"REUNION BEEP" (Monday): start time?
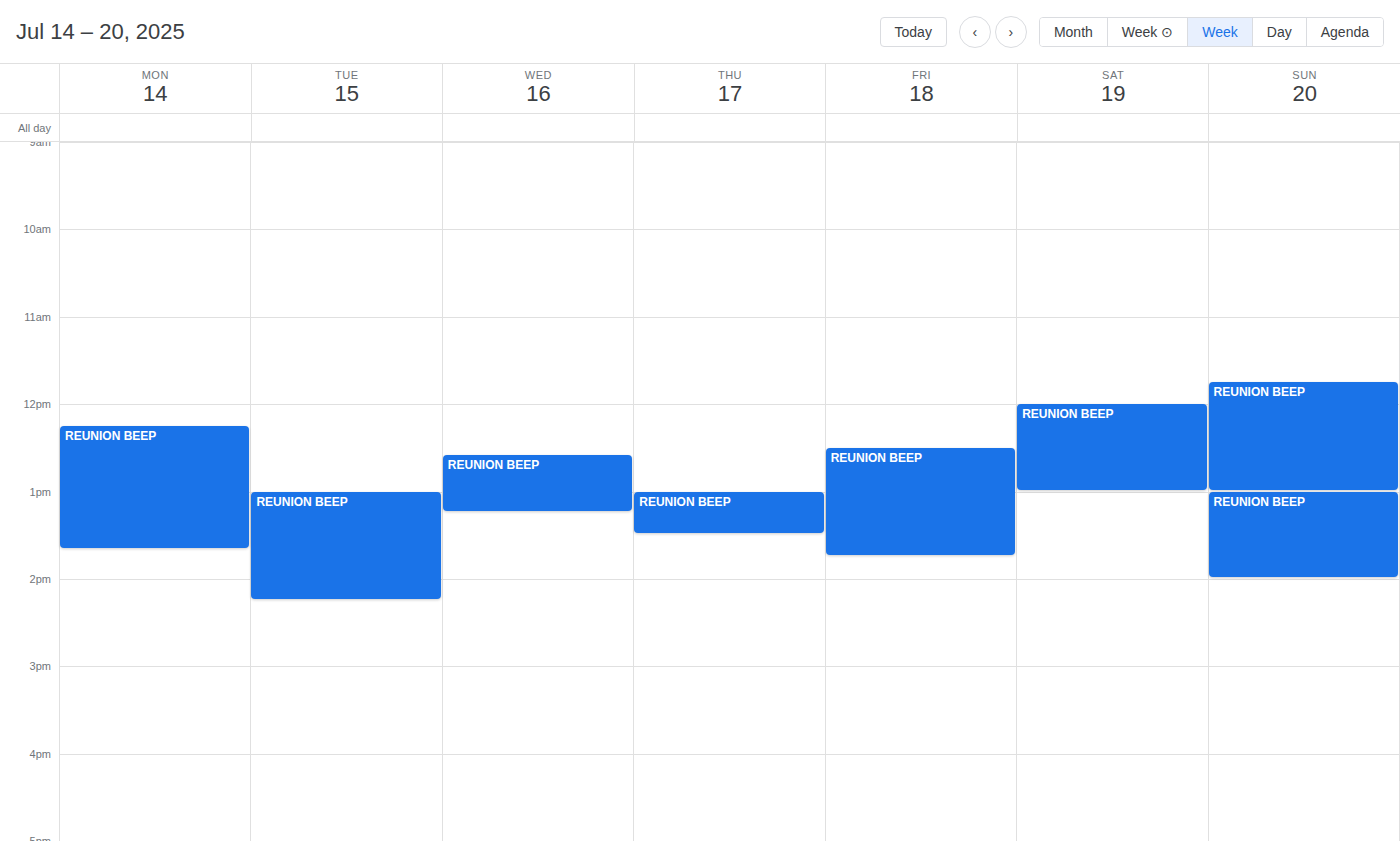
12:15 PM